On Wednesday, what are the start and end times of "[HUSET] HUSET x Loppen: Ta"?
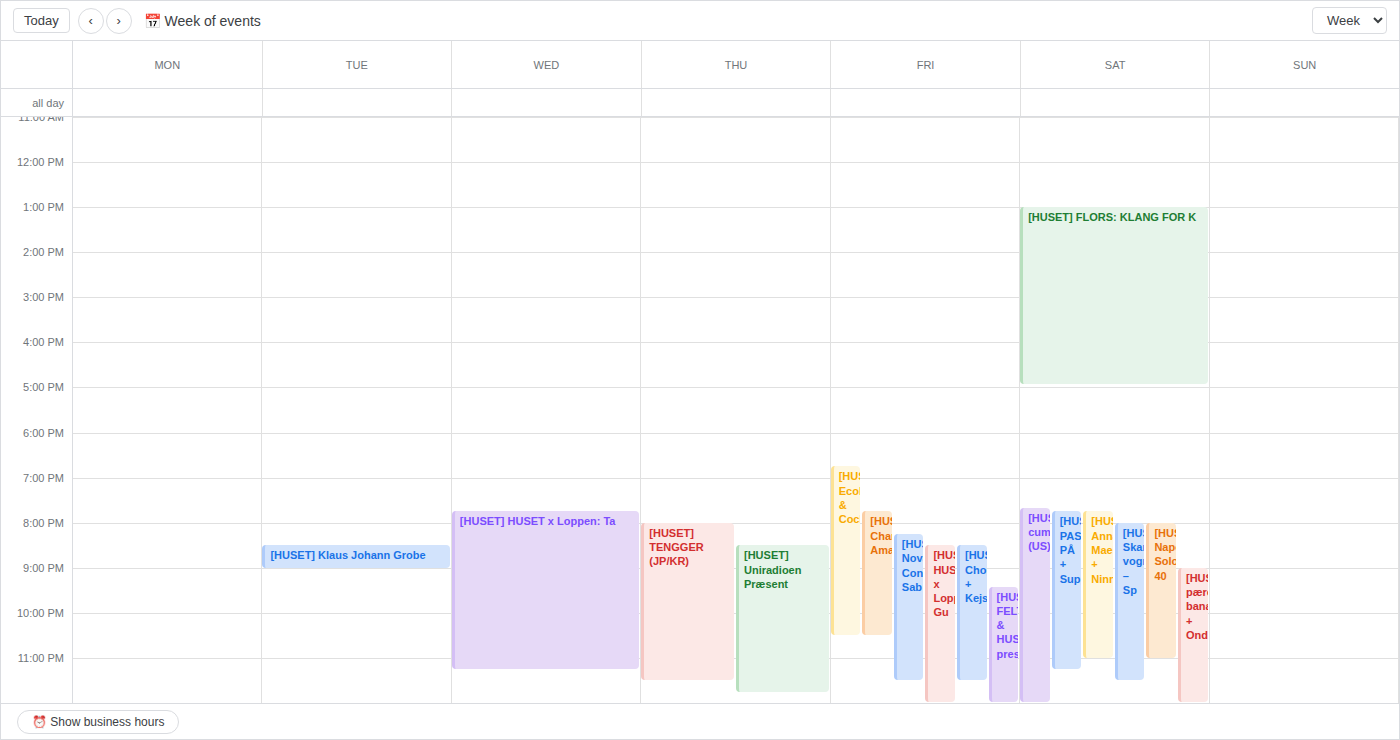
19:45 to 23:15